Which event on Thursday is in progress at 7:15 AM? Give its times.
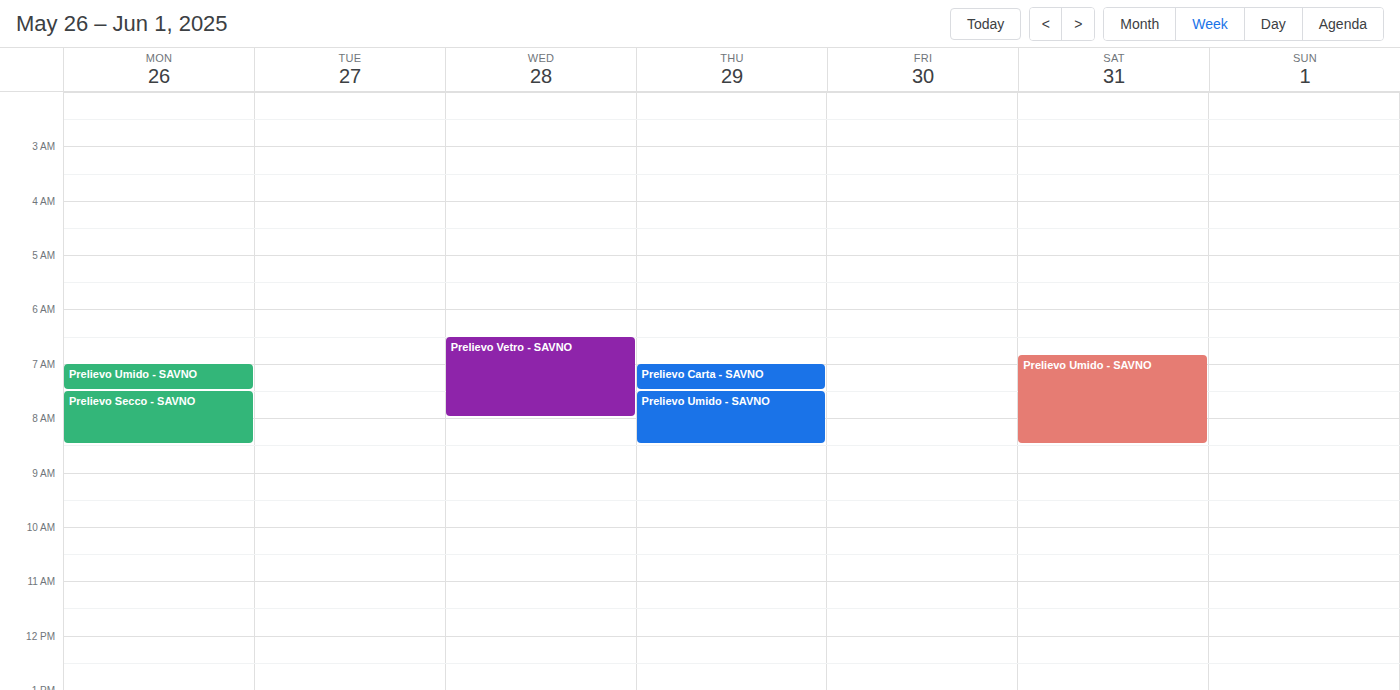
"Prelievo Carta - SAVNO", 7:00 AM to 7:30 AM